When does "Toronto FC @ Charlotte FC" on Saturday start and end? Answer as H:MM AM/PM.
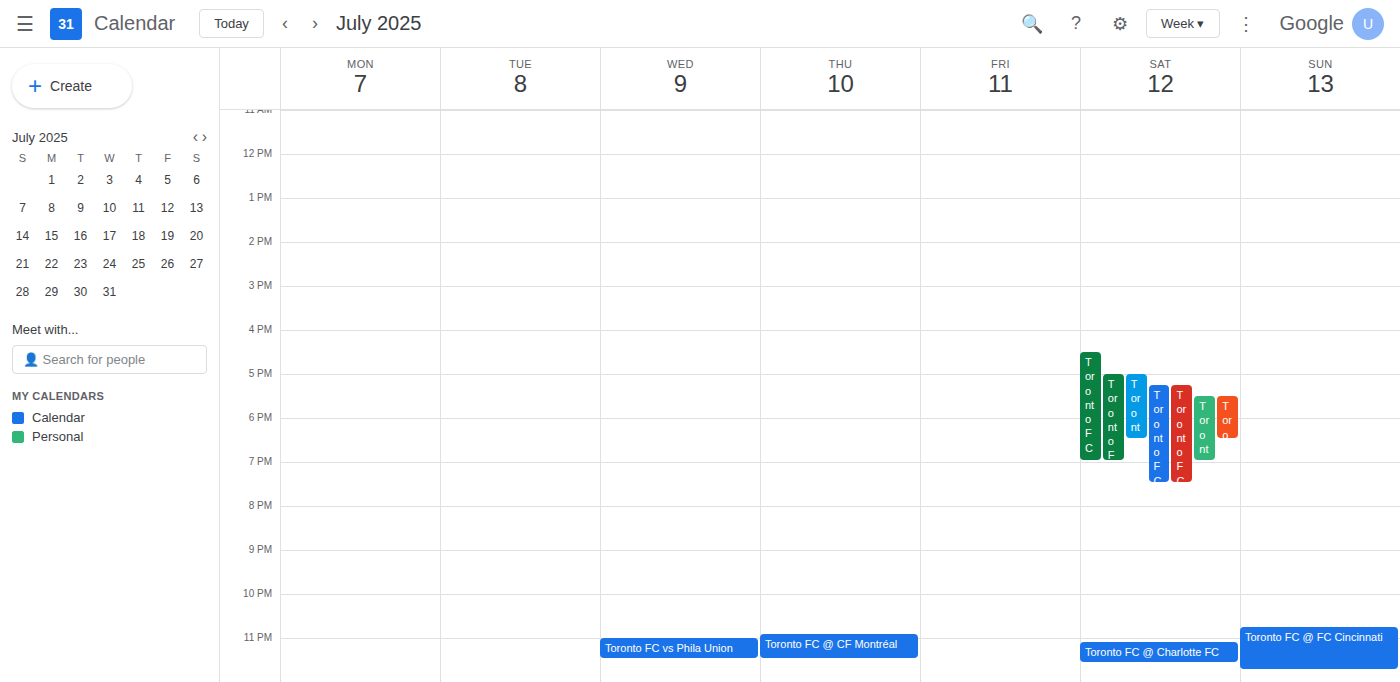
11:05 PM to 11:35 PM